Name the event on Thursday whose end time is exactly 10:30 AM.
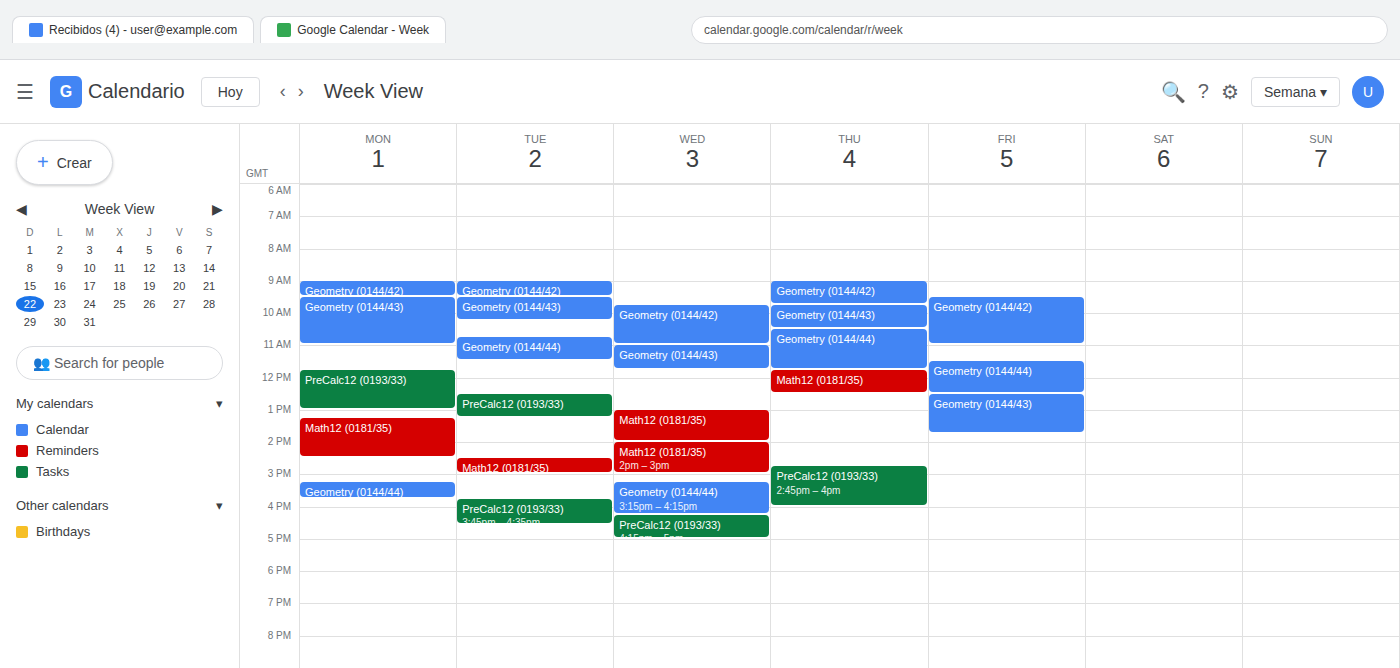
"Geometry (0144/43)"